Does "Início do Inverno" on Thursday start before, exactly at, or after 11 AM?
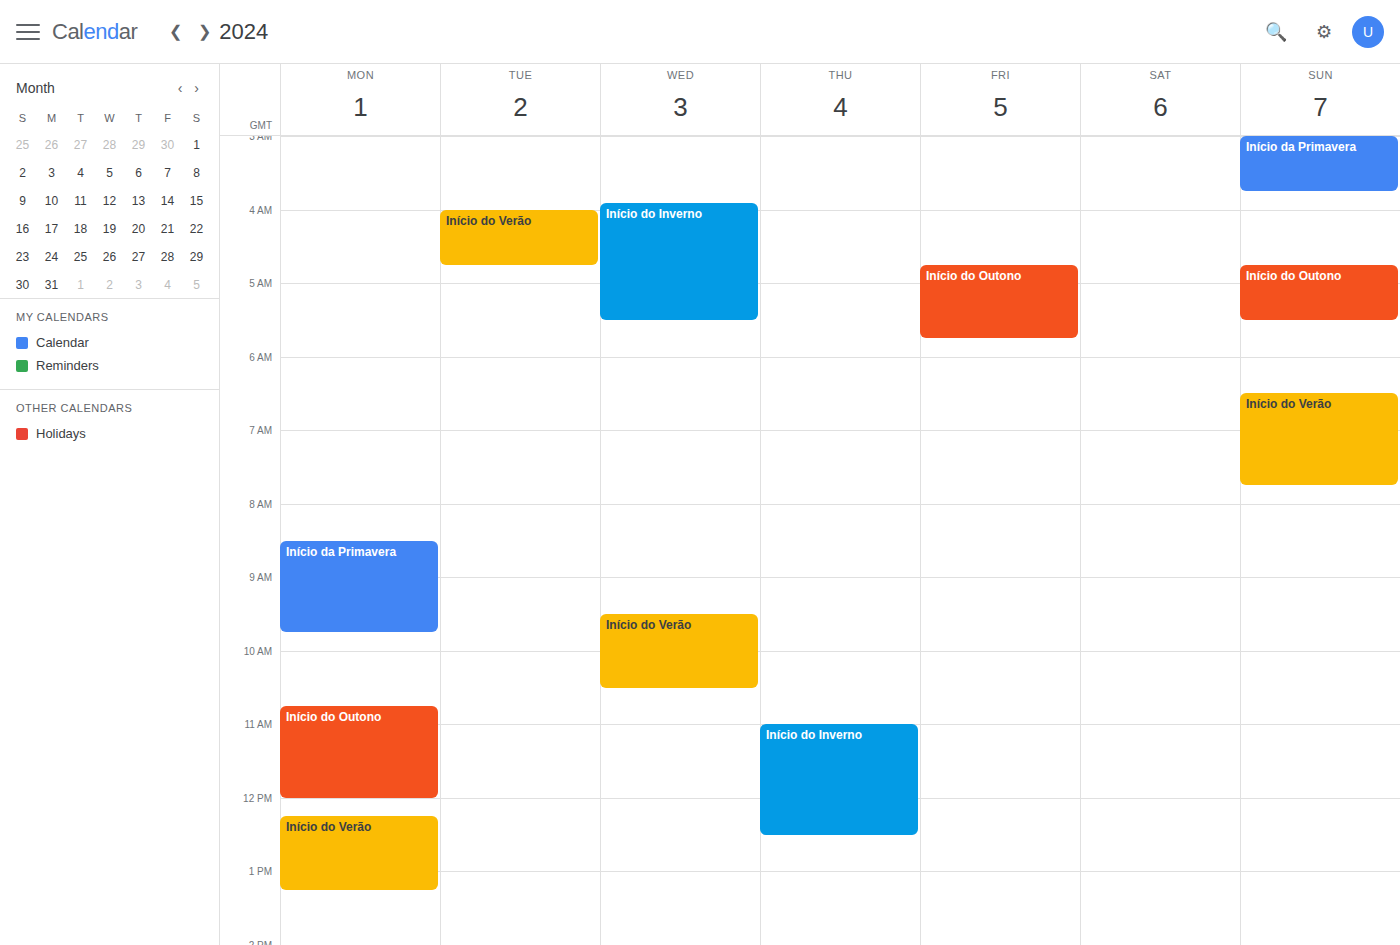
11:00 AM -- exactly at 11 AM, on the 11 AM line.